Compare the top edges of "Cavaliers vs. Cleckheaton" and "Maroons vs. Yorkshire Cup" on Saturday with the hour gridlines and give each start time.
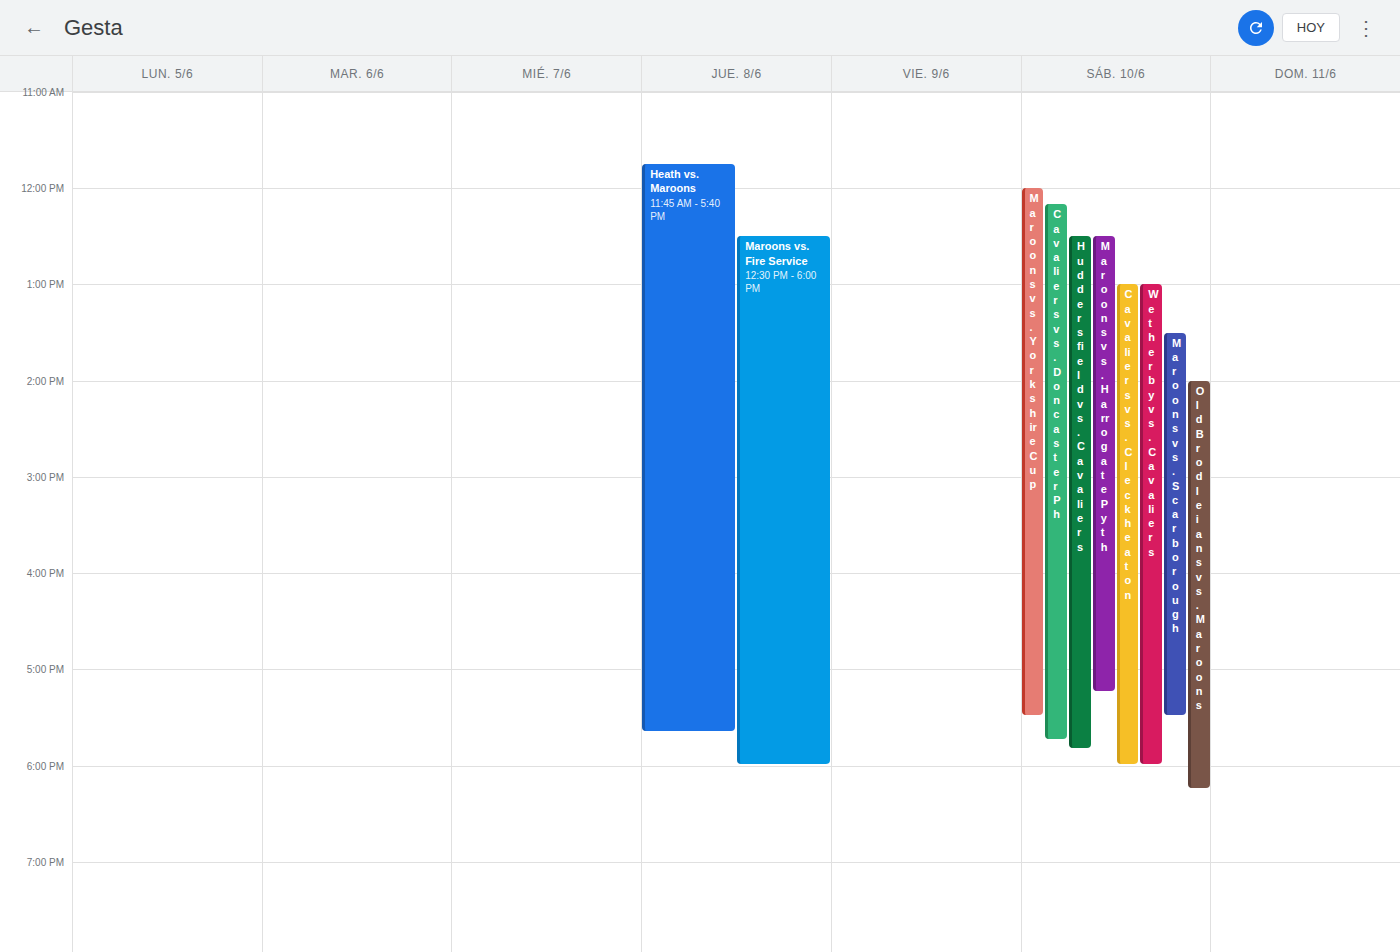
"Cavaliers vs. Cleckheaton": 1:00 PM, exactly on the 1 PM line. "Maroons vs. Yorkshire Cup": 12:00 PM, exactly on the 12 PM line.